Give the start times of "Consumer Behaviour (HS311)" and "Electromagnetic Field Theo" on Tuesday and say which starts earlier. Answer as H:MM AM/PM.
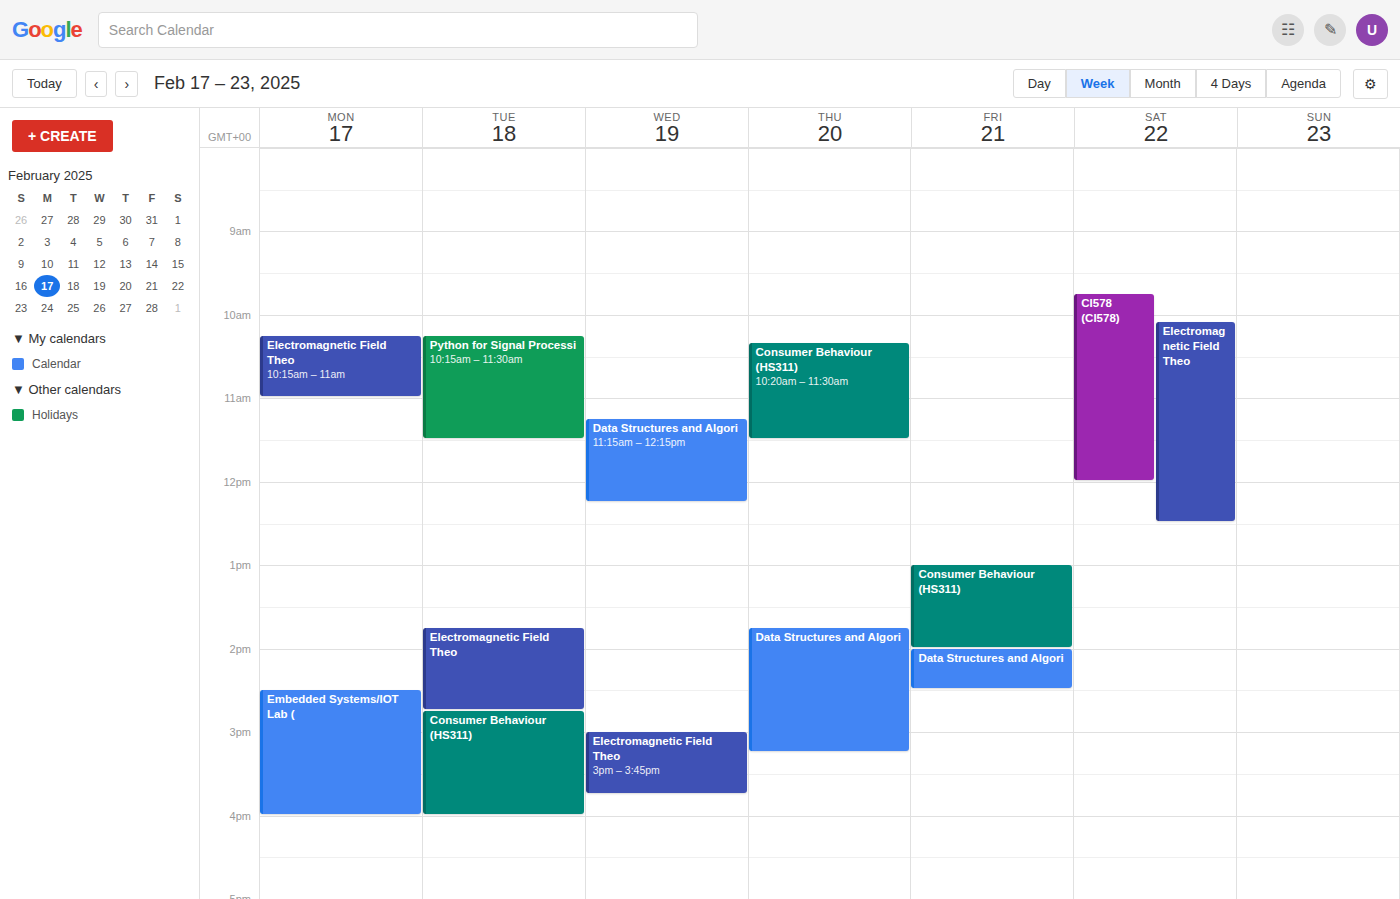
"Electromagnetic Field Theo" 1:45 PM; "Consumer Behaviour (HS311)" 2:45 PM.